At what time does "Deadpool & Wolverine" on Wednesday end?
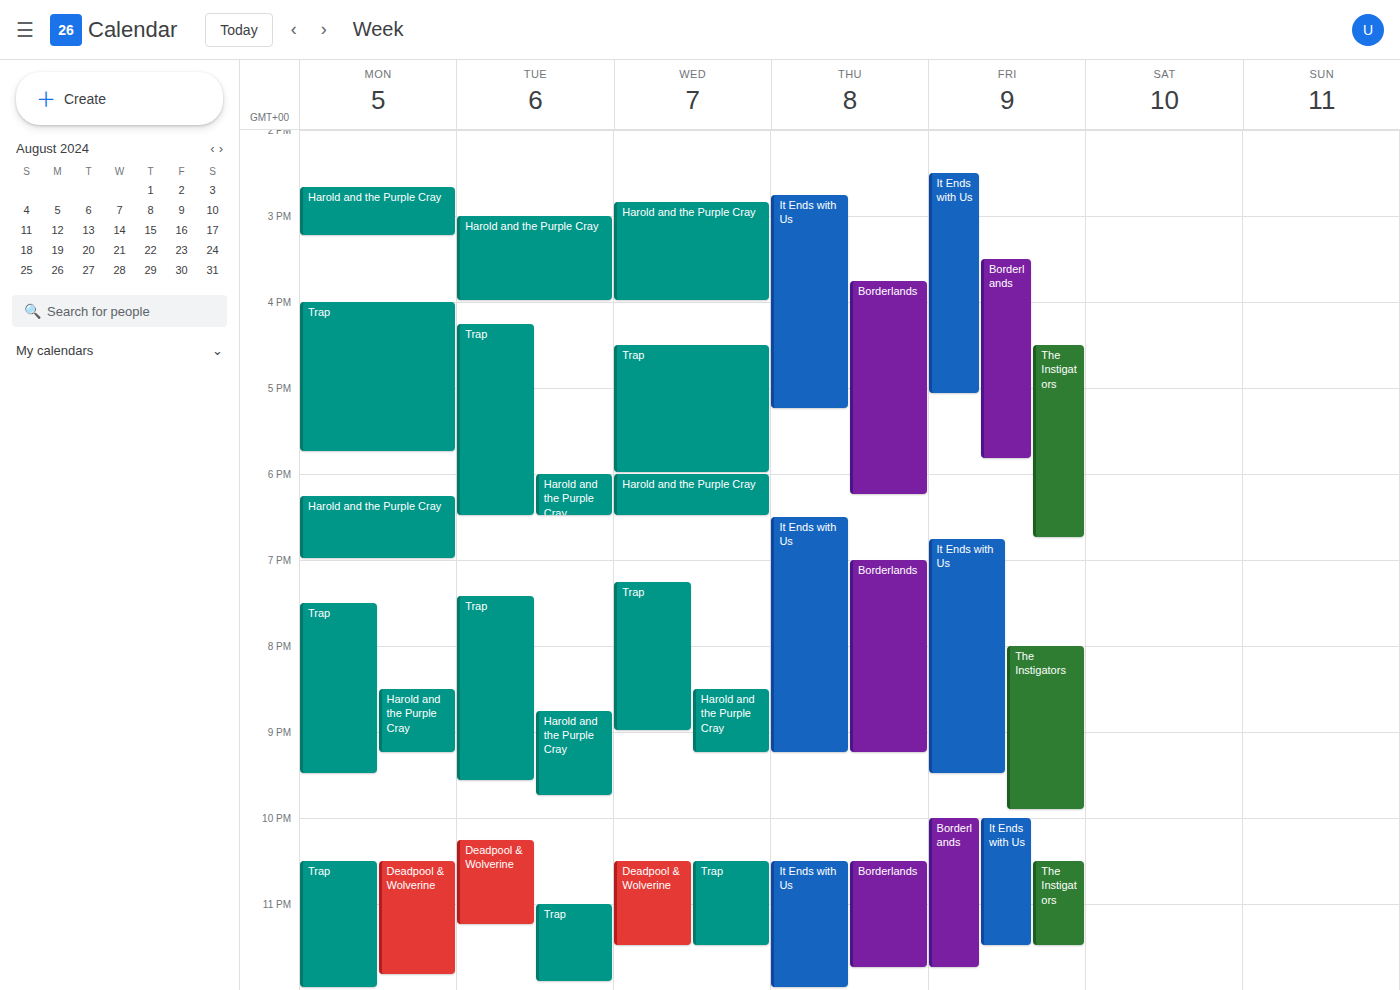
11:30 PM